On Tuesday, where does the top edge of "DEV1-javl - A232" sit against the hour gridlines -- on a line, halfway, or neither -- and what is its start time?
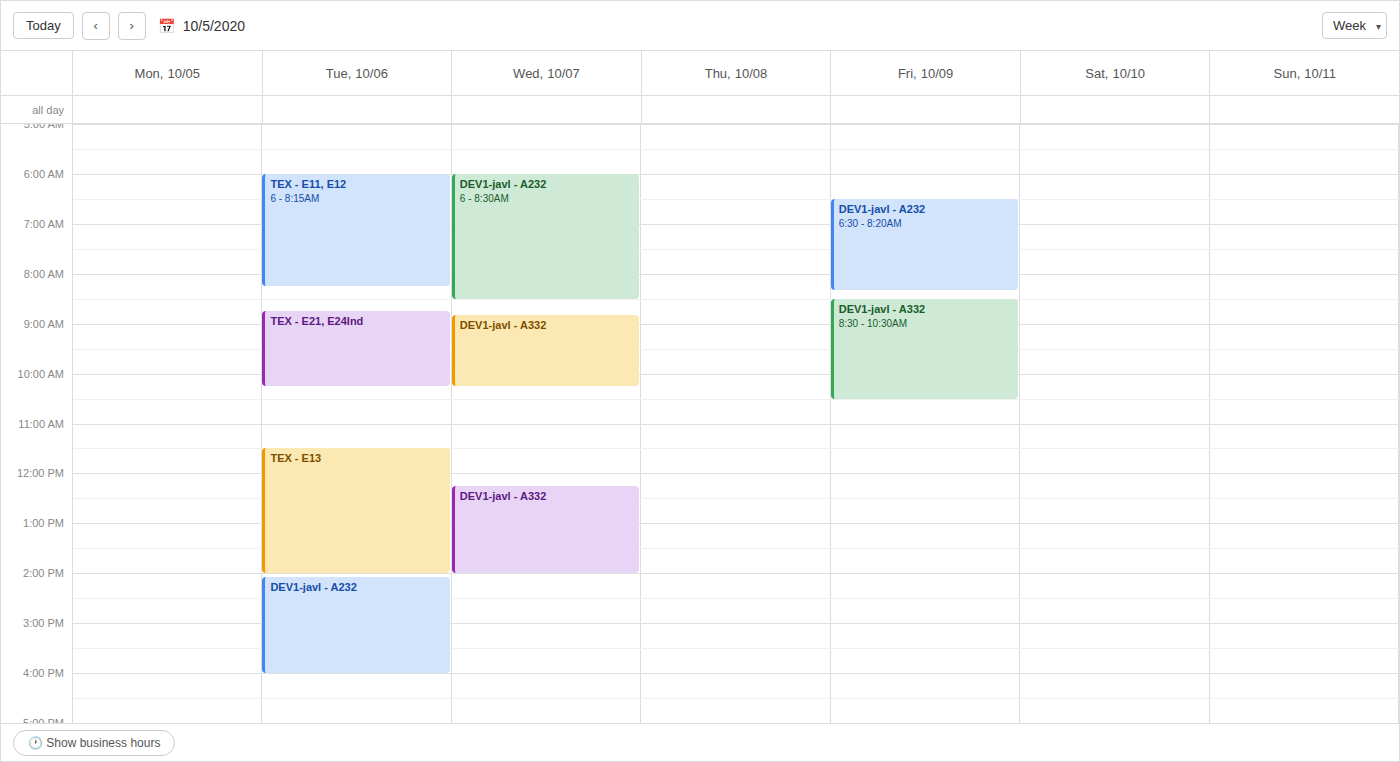
14:05 -- neither: 5 minutes below the 14:00 line and 55 minutes above the 15:00 line.